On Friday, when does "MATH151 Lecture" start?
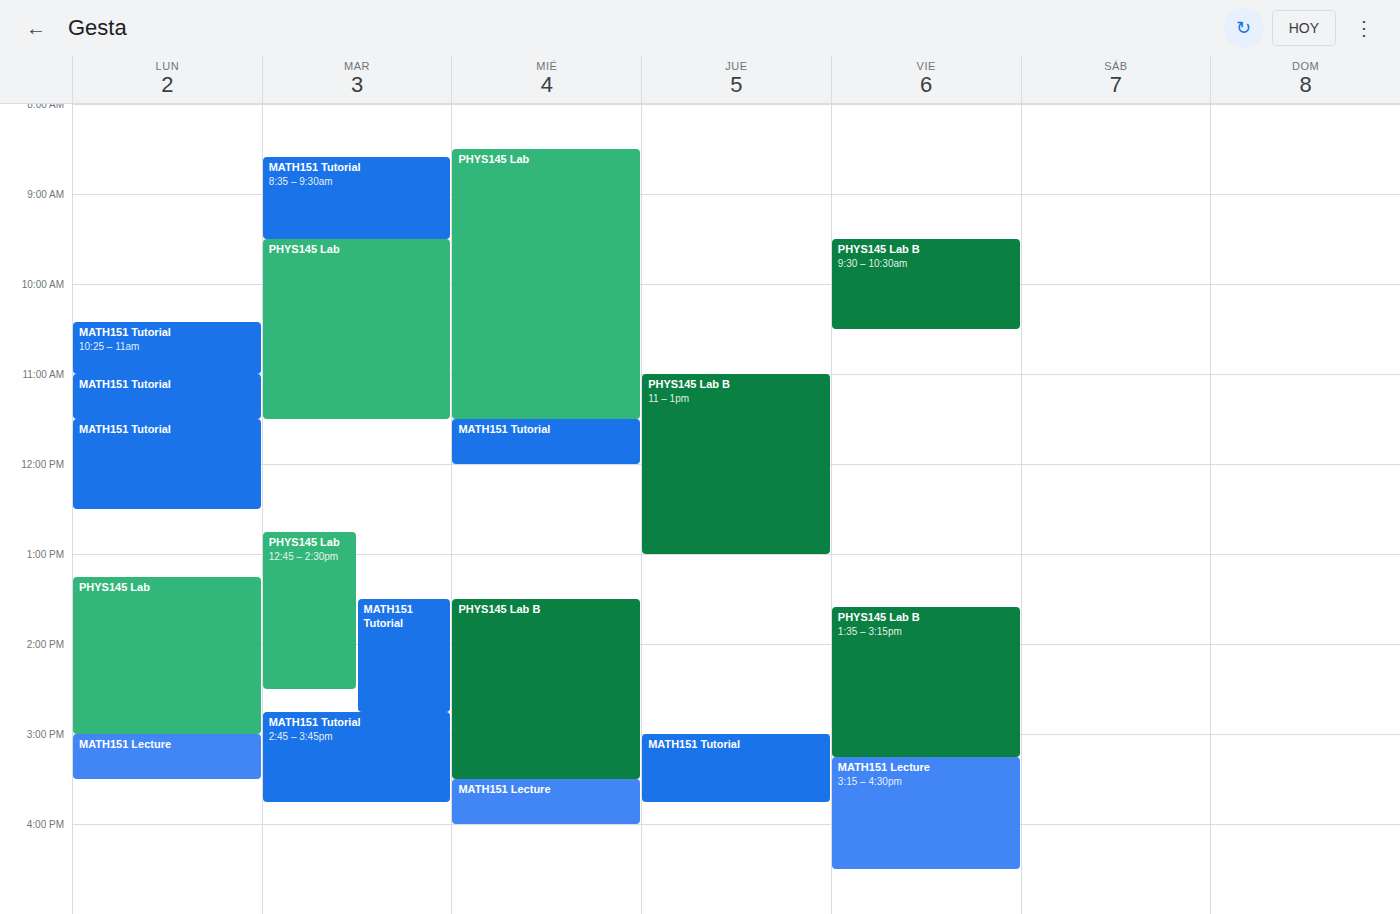
3:15 PM